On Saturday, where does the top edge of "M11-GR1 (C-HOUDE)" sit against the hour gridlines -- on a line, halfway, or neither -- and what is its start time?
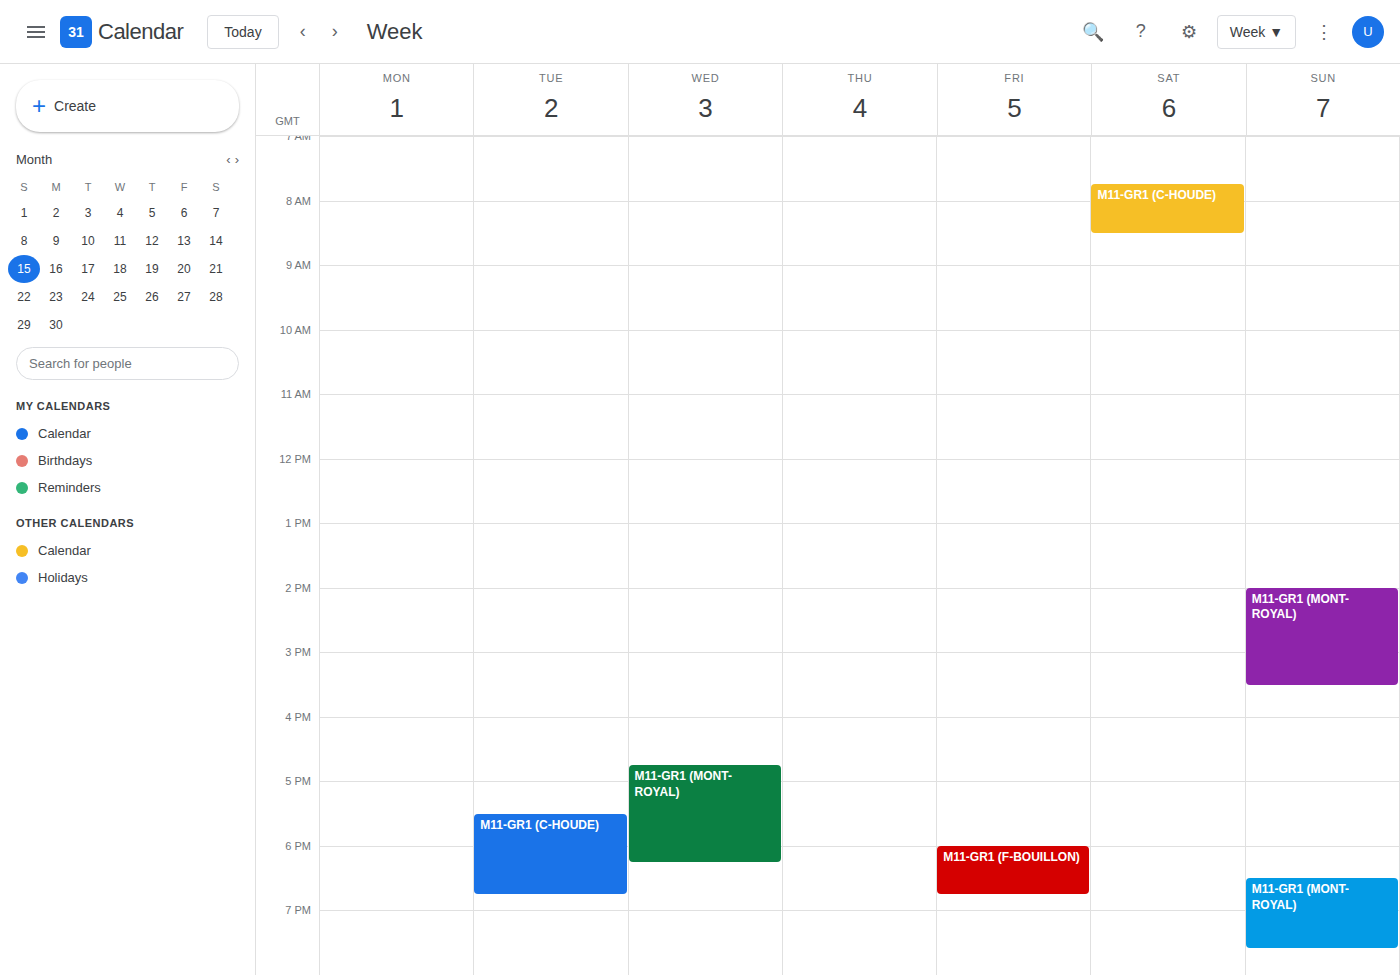
7:45 AM -- neither: three quarters of the way from the 7 AM line to the 8 AM line.